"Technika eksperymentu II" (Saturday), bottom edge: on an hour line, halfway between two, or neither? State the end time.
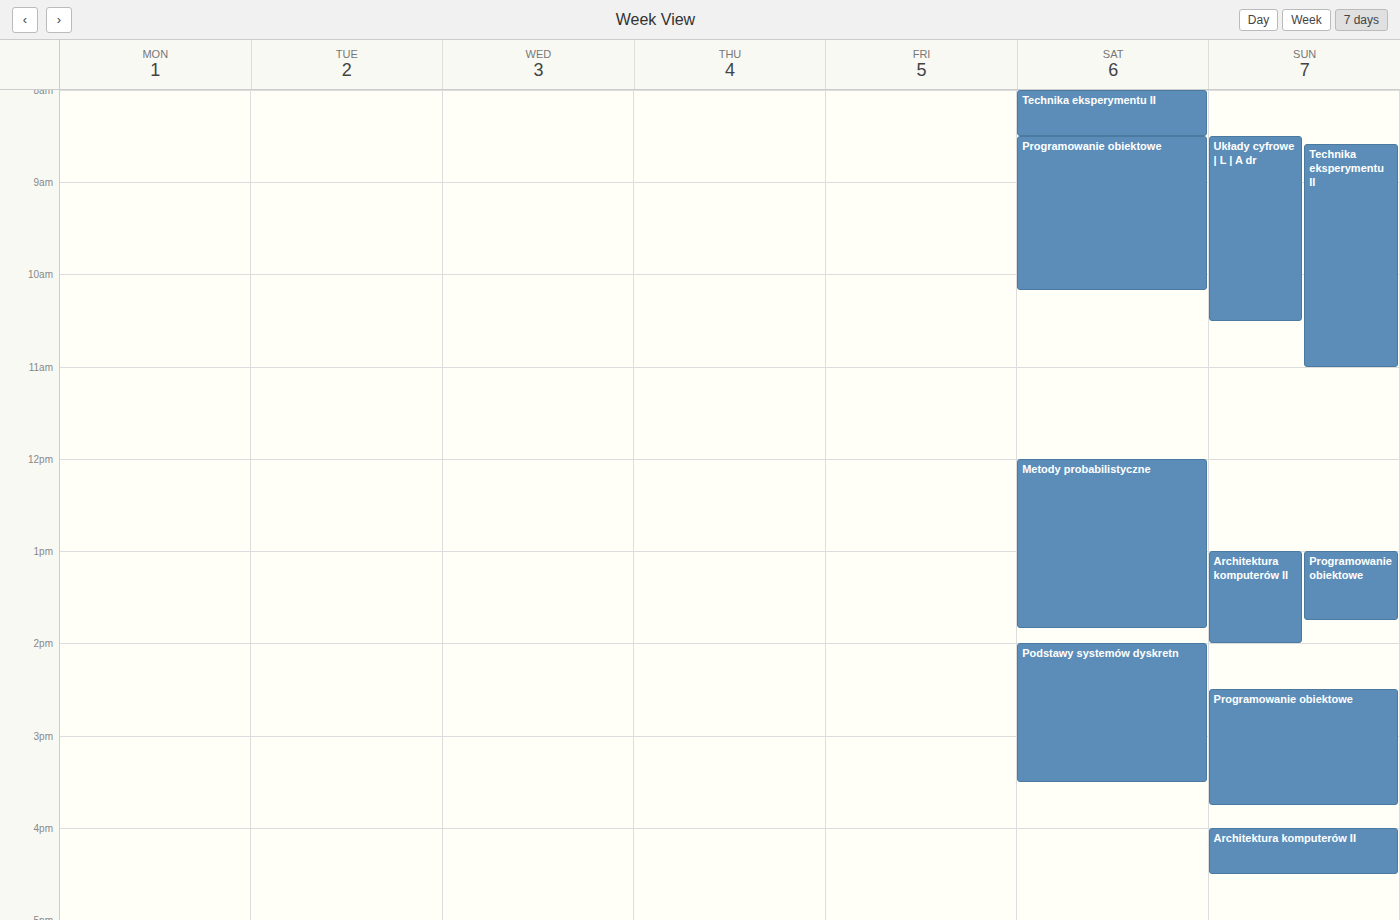
08:30 -- halfway between the 08:00 and 09:00 lines.